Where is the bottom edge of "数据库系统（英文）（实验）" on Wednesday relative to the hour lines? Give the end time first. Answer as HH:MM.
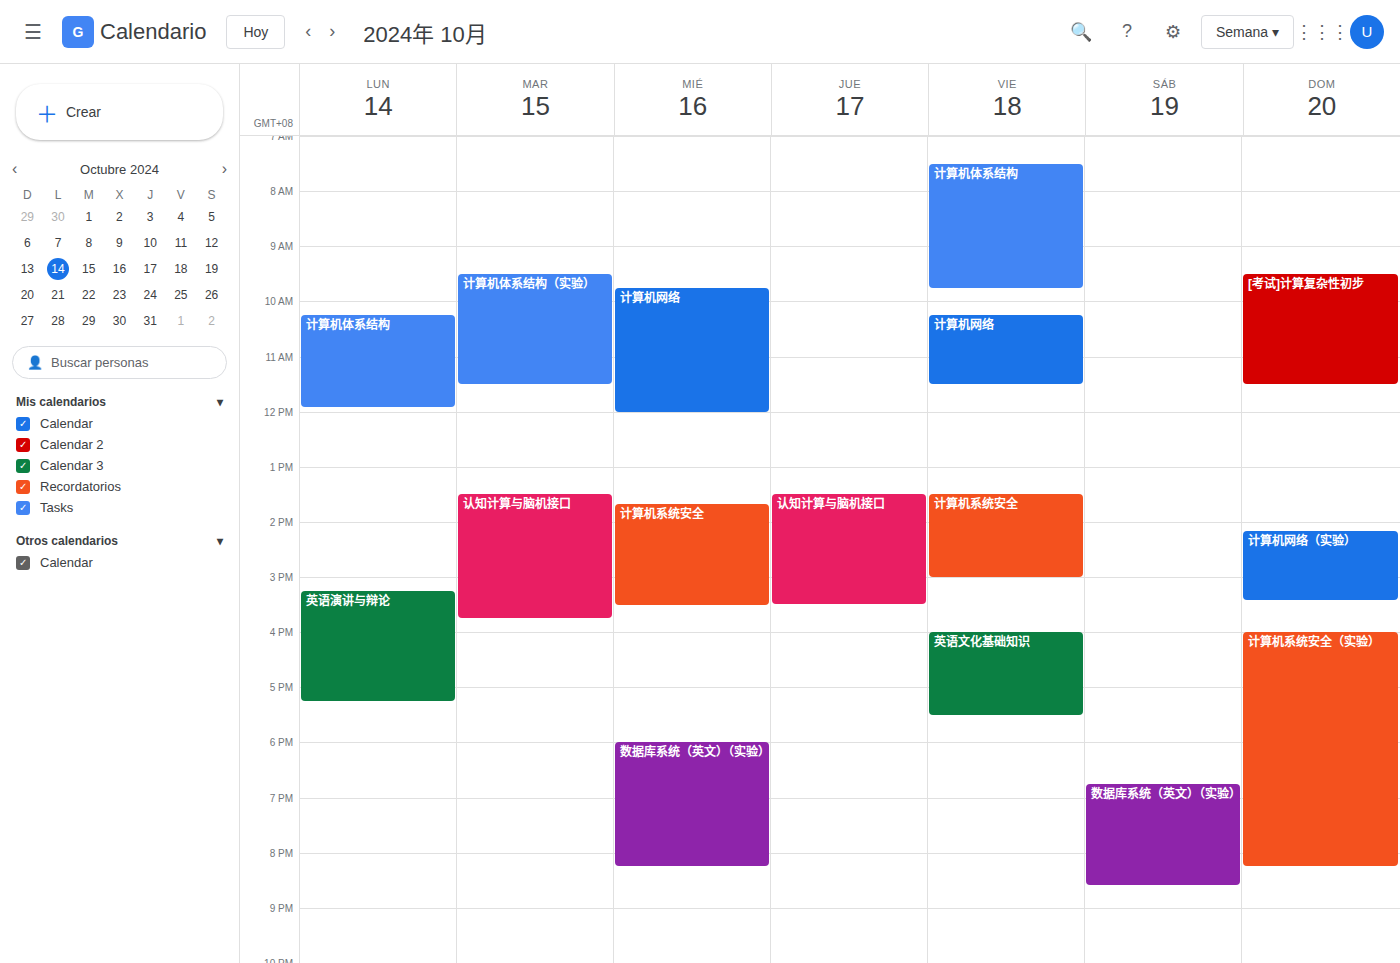
20:15 -- neither: a quarter of the way from the 20:00 line to the 21:00 line.